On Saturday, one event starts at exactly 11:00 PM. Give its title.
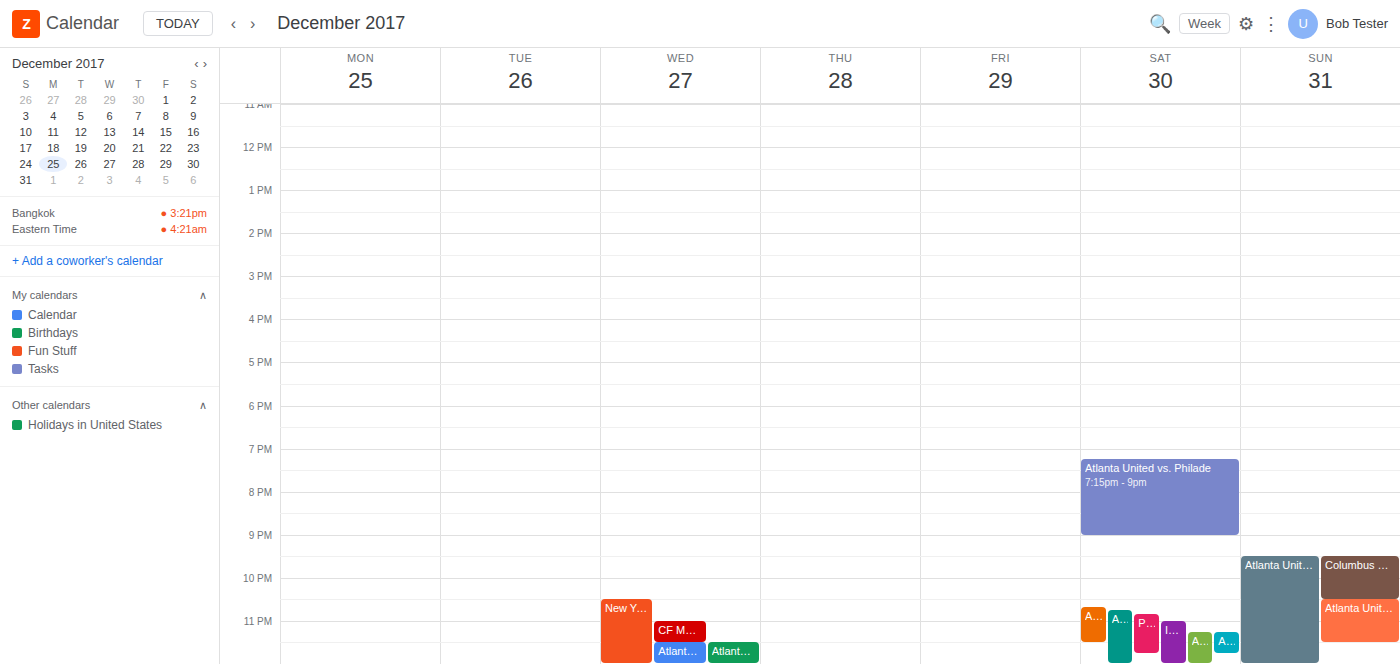
"Inter Miami CF vs. Atlanta"